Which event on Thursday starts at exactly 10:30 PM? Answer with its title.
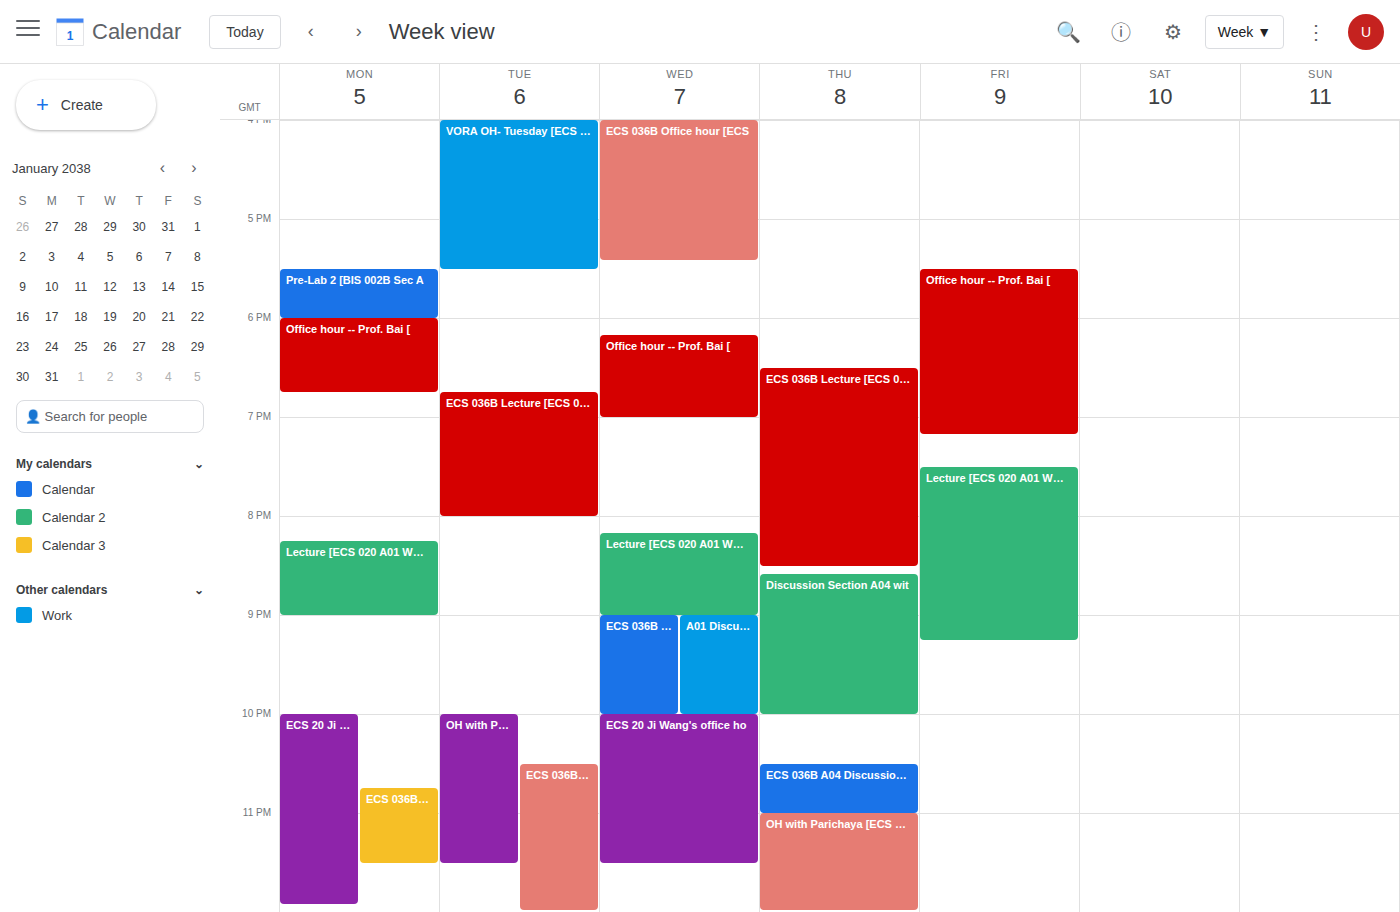
"ECS 036B A04 Discussion [E"